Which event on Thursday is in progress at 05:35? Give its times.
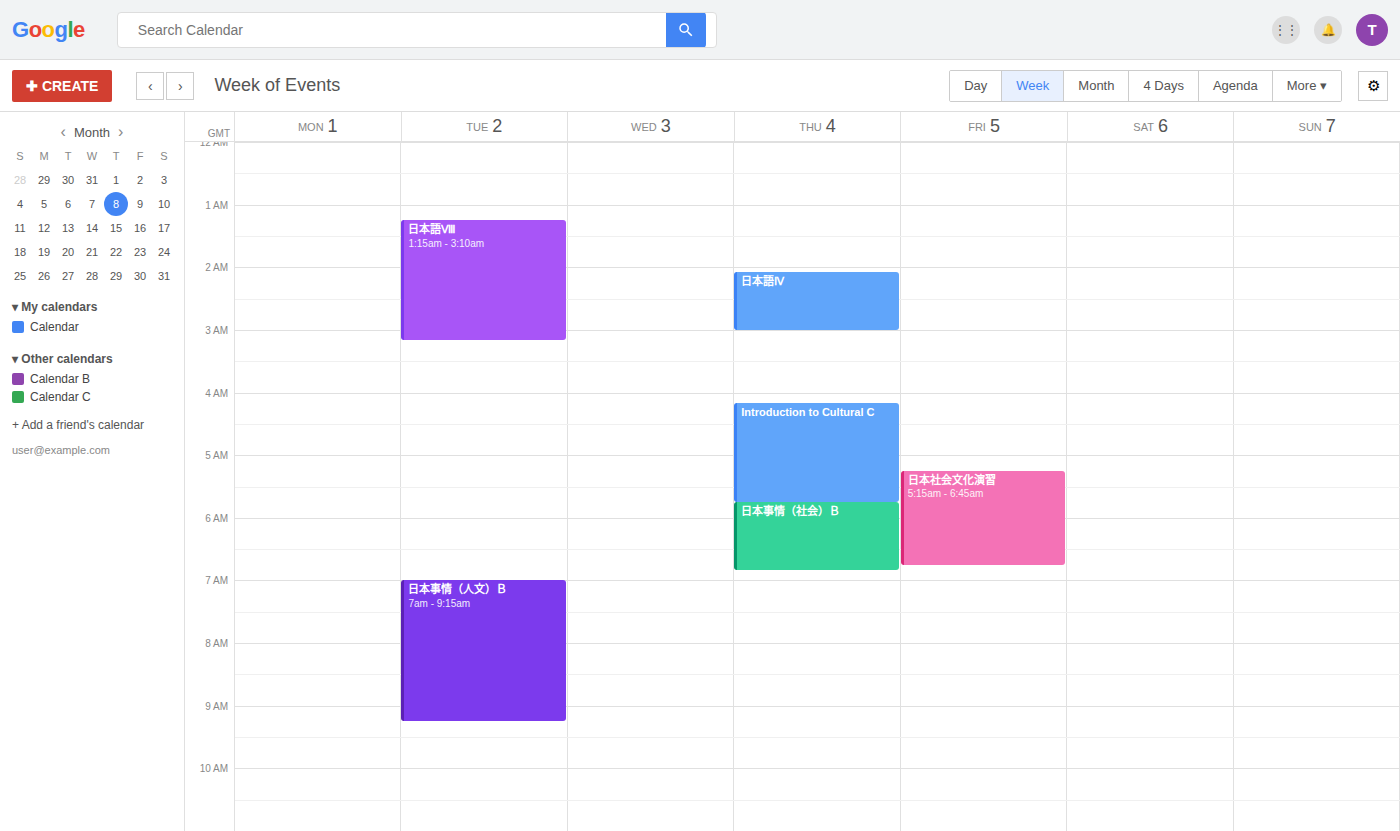
"Introduction to Cultural C", 04:10 to 05:45